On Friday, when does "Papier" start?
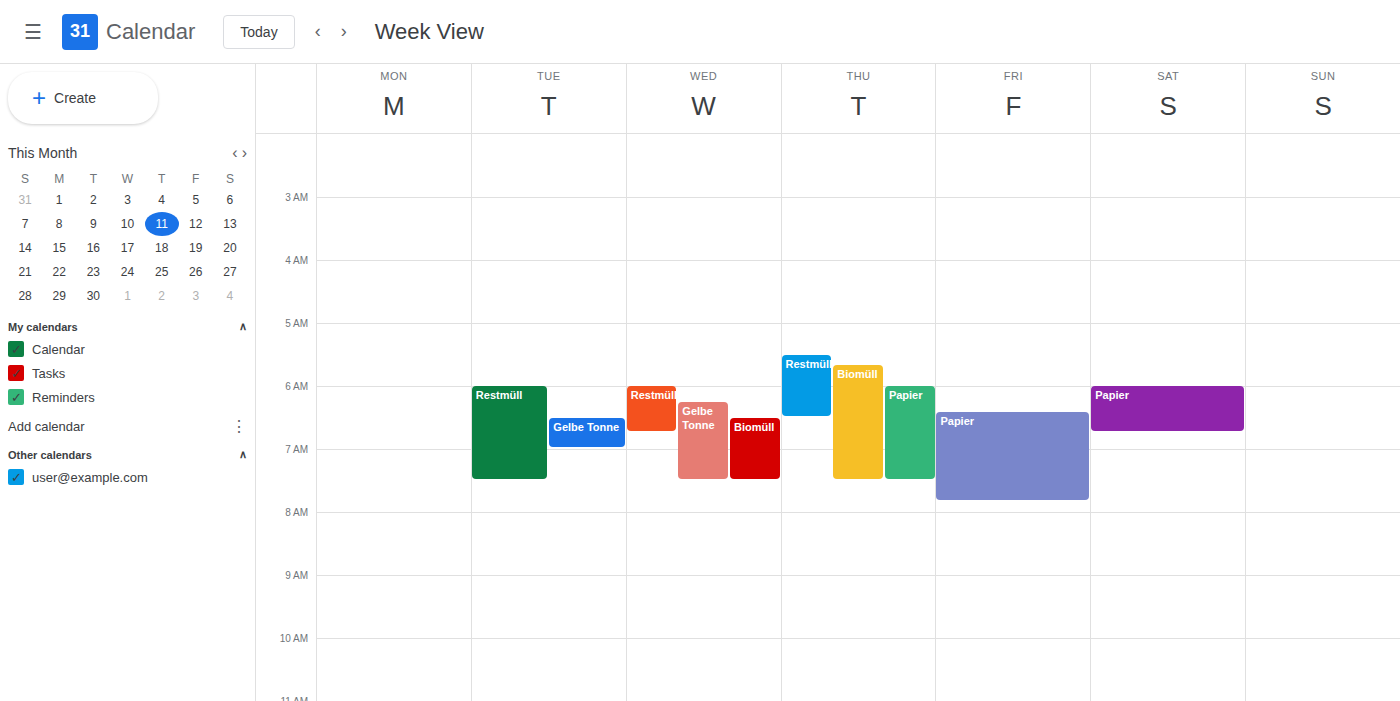
6:25 AM